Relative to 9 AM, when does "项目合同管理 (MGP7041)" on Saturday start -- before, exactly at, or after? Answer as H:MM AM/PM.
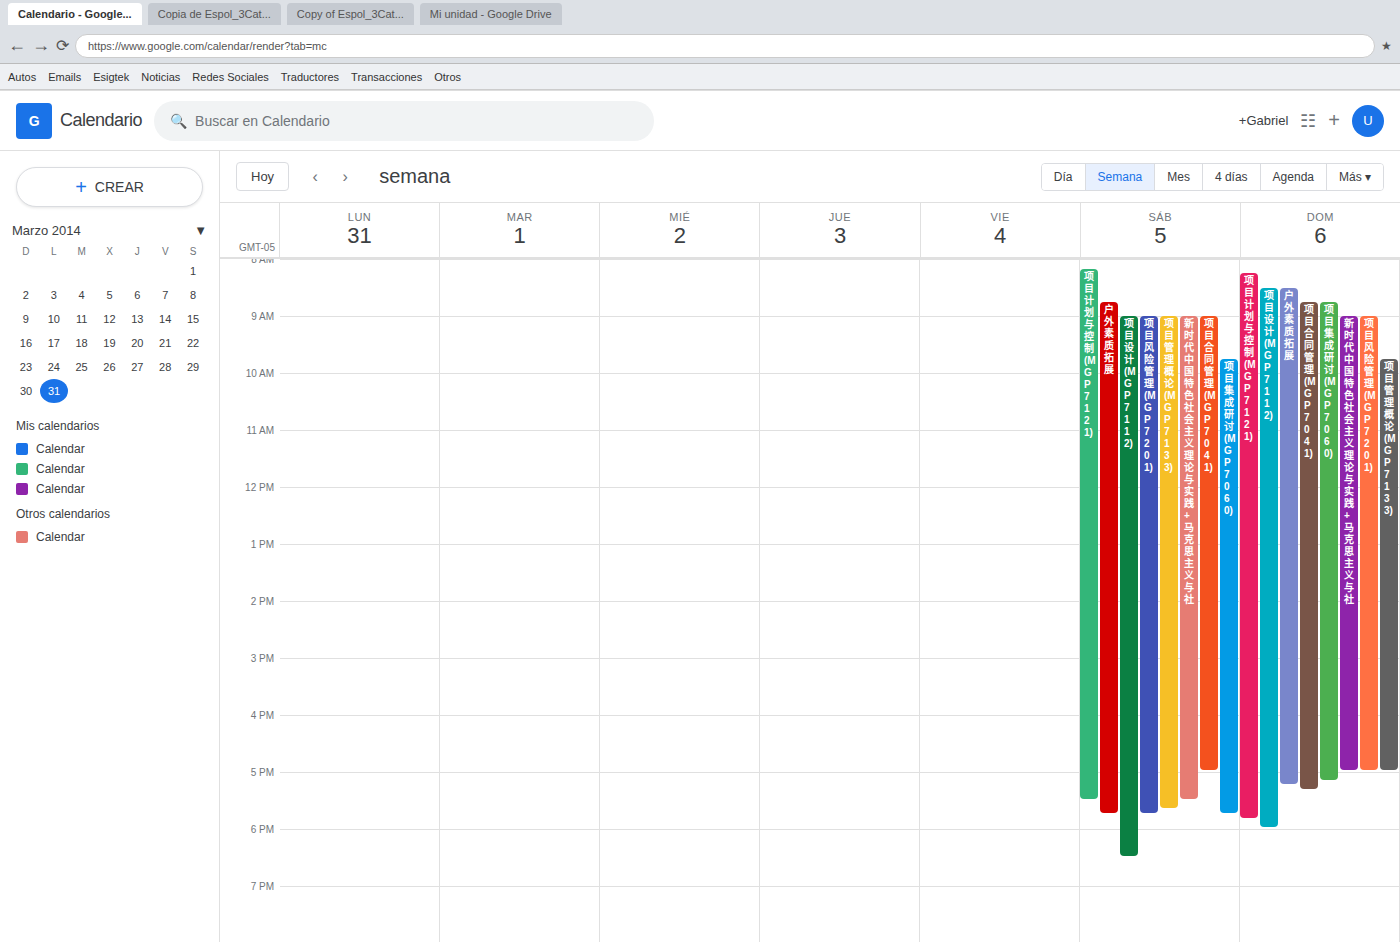
9:00 AM -- exactly at 9 AM, on the 9 AM line.